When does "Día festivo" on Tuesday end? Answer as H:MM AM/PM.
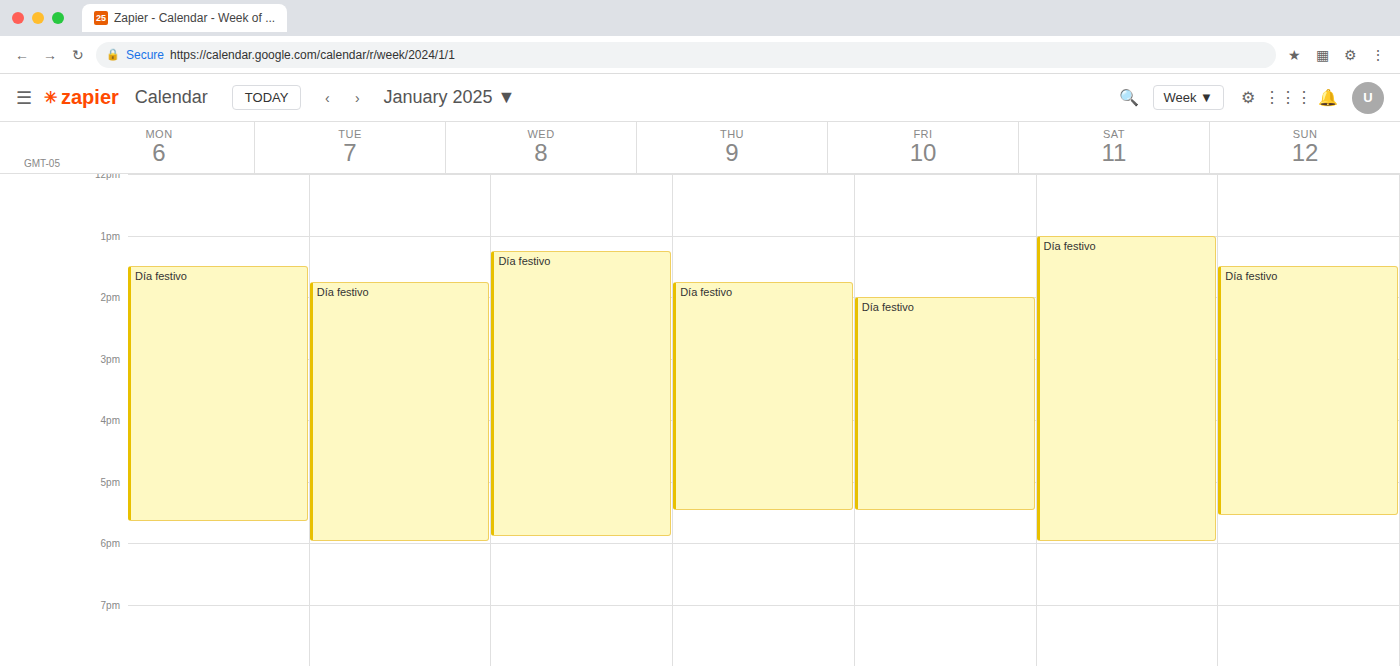
6:00 PM